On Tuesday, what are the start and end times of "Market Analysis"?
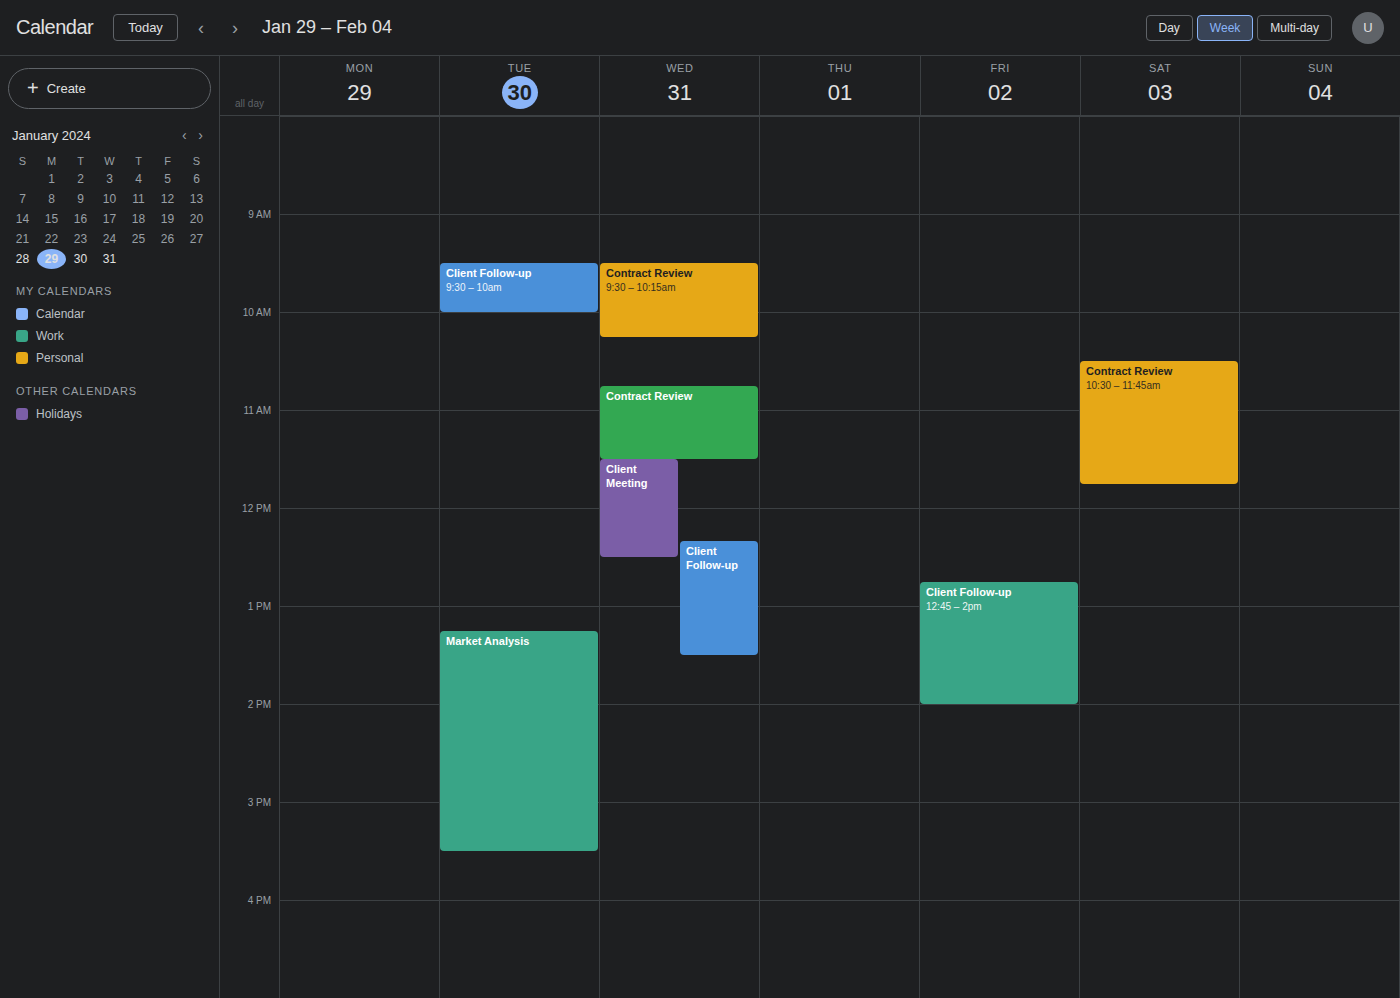
1:15 PM to 3:30 PM